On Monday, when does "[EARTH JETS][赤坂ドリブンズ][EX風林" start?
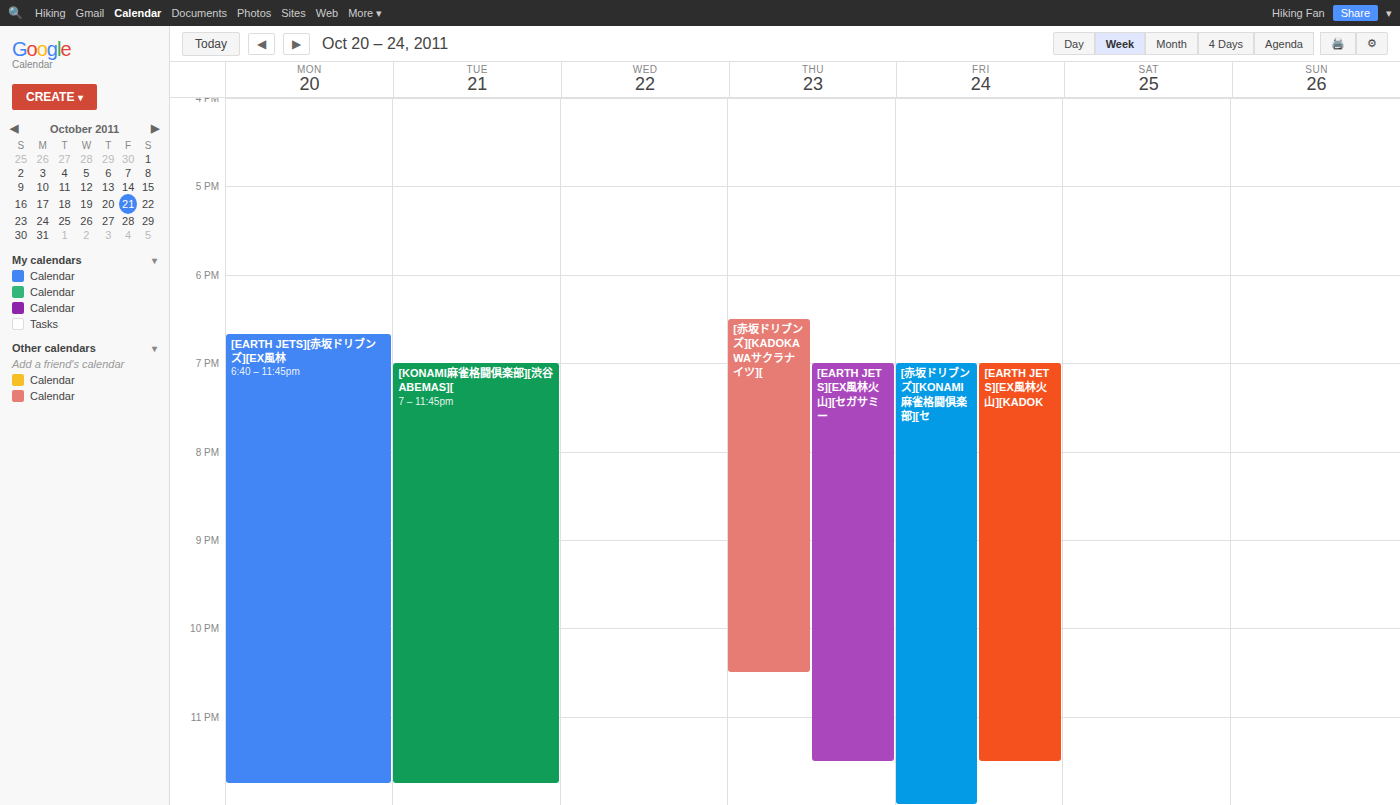
6:40 PM